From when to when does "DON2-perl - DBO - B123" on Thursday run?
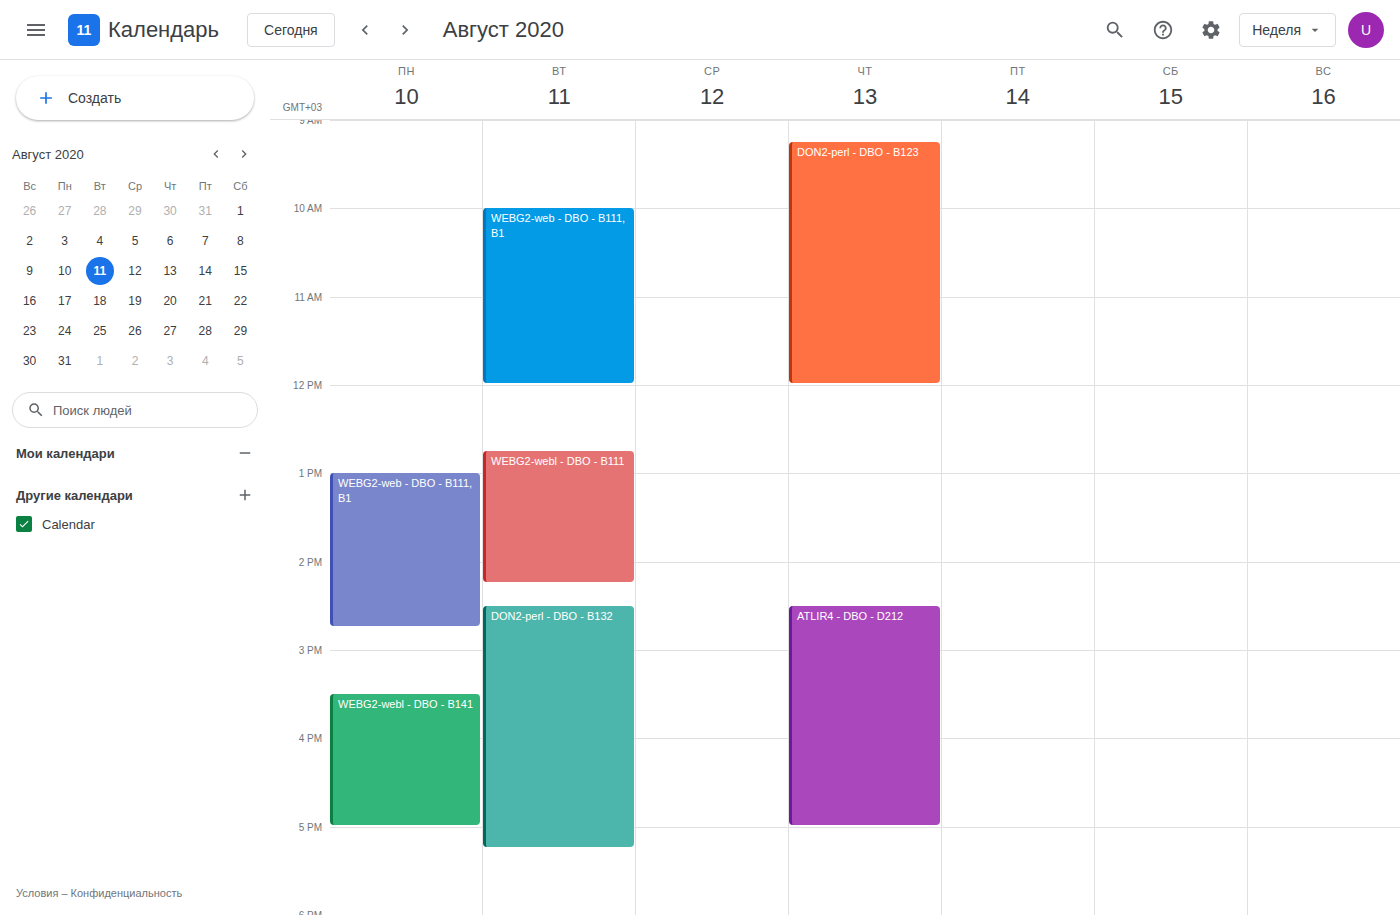
09:15 to 12:00